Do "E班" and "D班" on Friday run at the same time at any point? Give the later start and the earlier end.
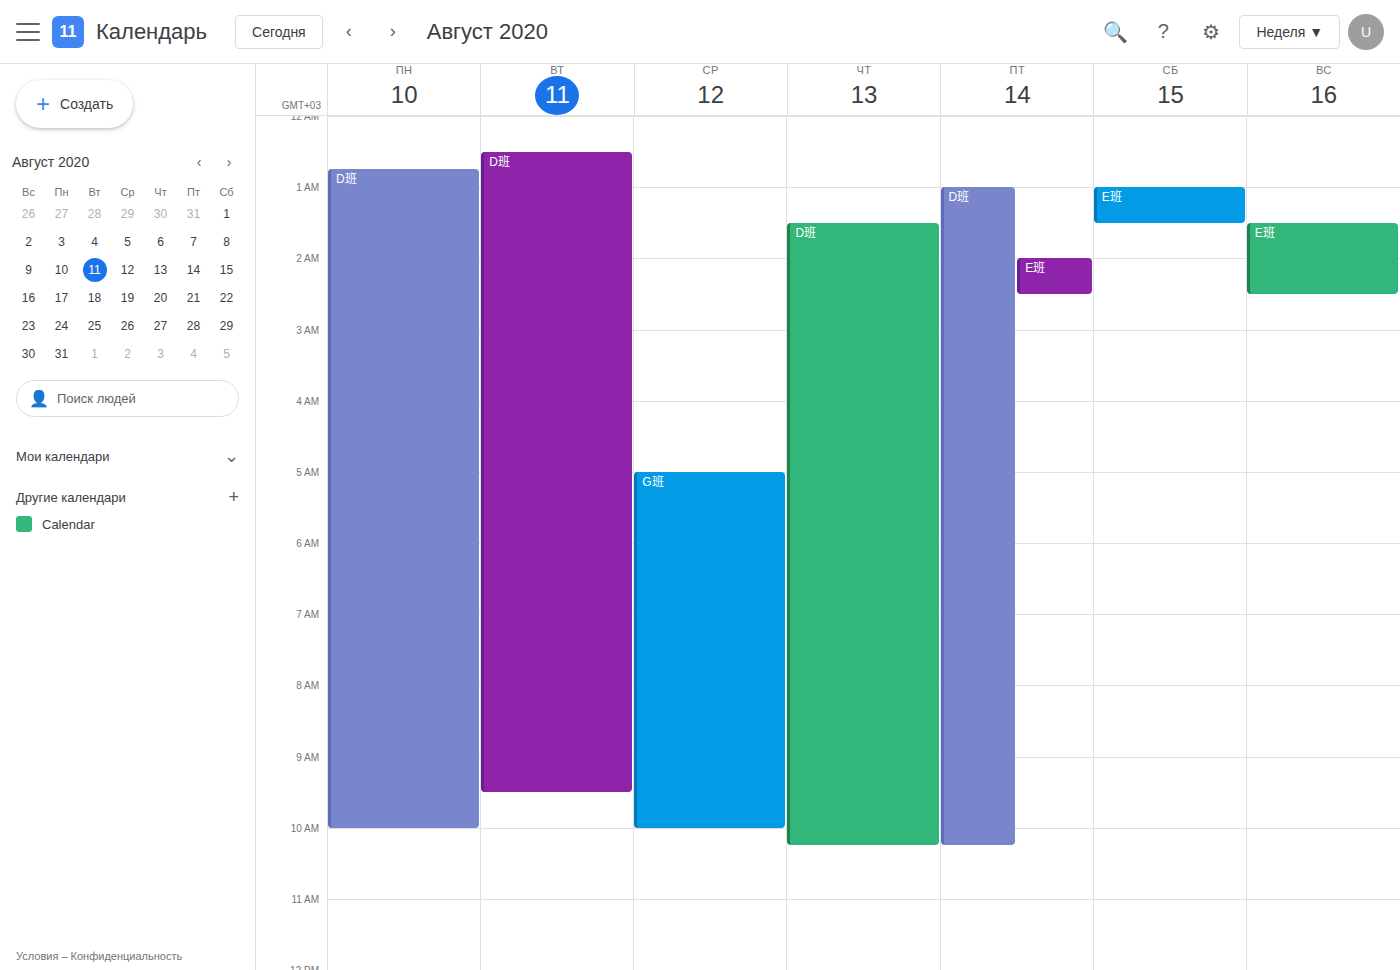
"E班" runs 2:00 AM to 2:30 AM, inside "D班" -- they overlap.